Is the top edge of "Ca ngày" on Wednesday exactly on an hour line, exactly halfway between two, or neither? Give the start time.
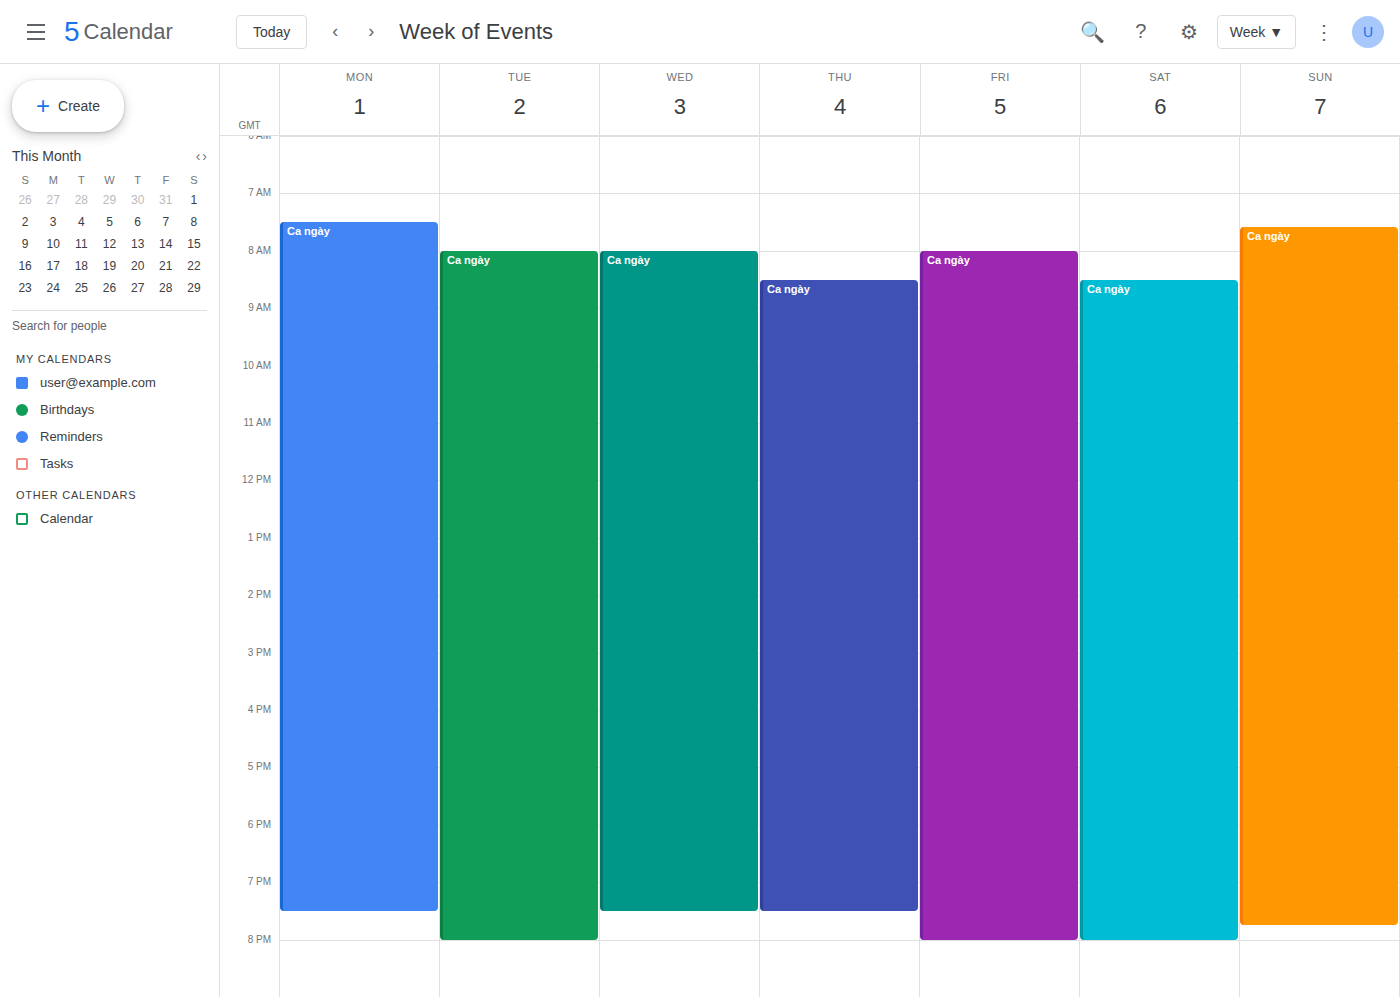
8:00 AM -- exactly on the 8 AM line.